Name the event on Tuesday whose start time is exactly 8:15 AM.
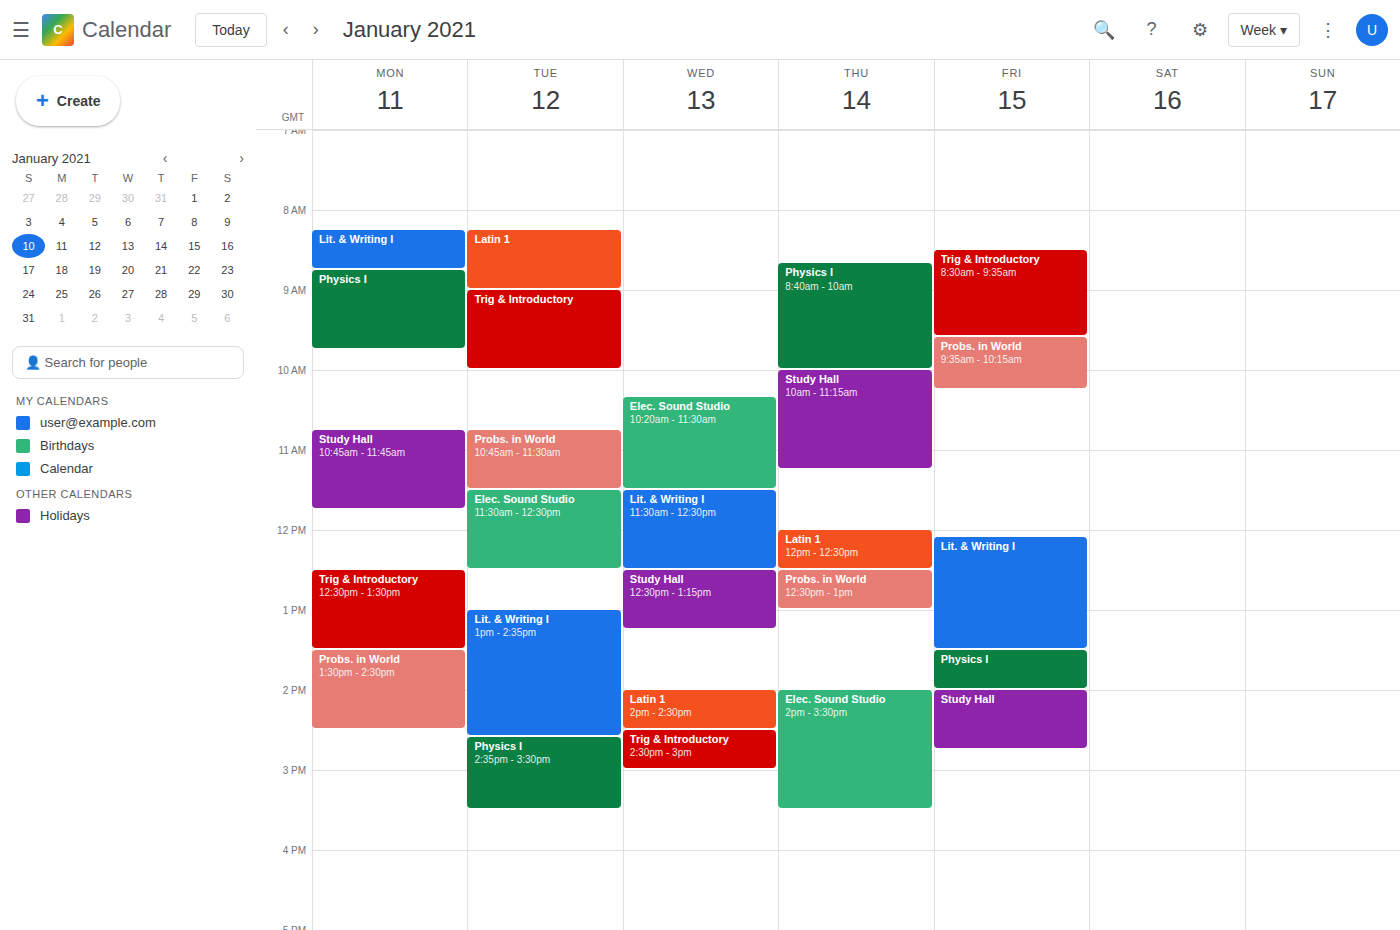
"Latin 1"